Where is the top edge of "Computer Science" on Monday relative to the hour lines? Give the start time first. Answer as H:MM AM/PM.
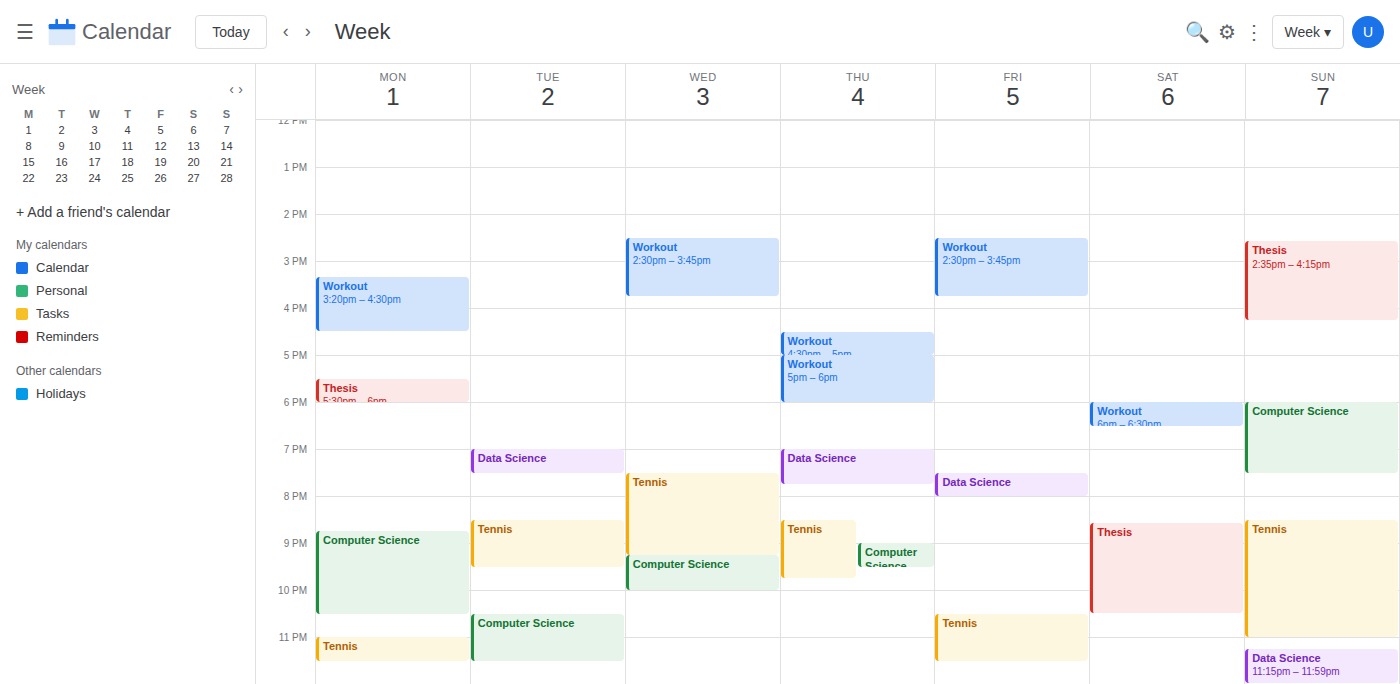
8:45 PM -- neither: three quarters of the way from the 8 PM line to the 9 PM line.